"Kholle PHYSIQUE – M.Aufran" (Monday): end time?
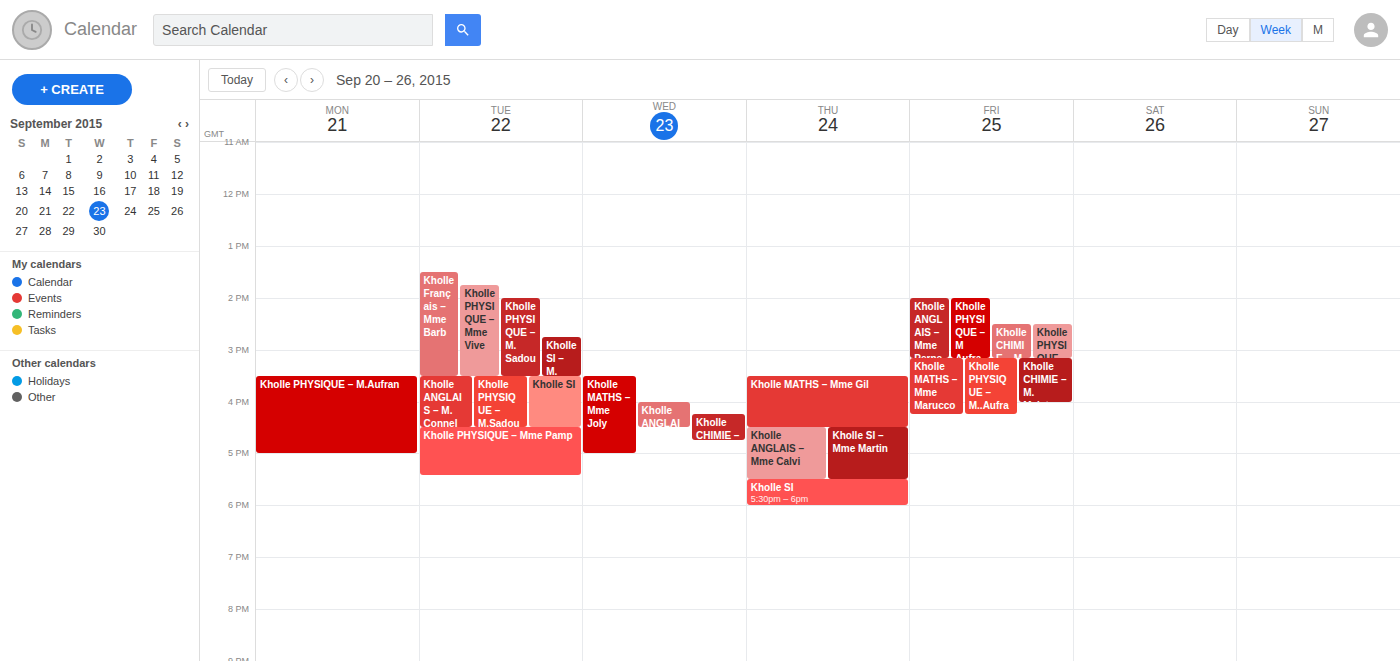
5:00 PM